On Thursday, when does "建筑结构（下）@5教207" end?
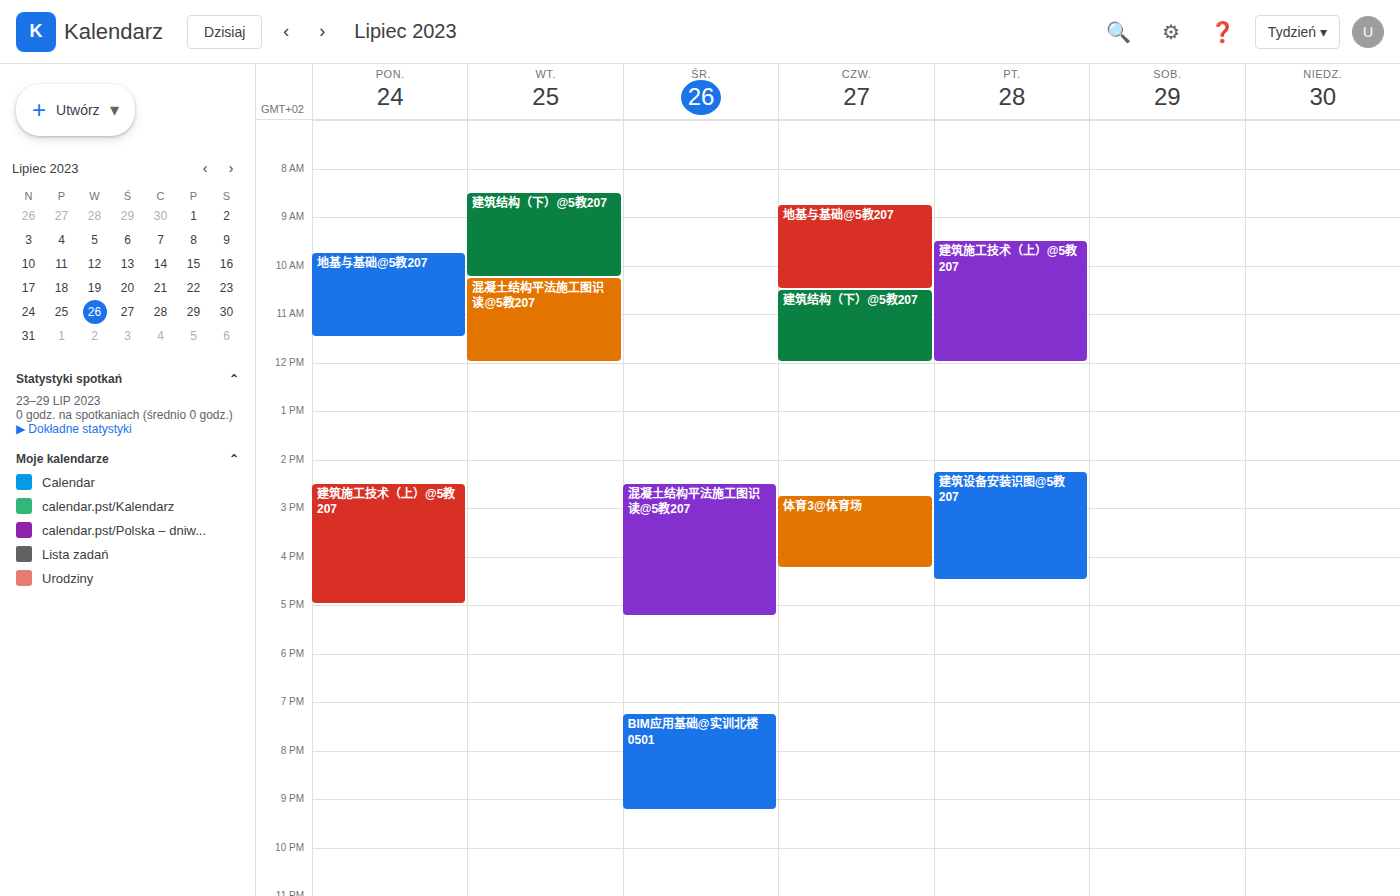
12:00 PM